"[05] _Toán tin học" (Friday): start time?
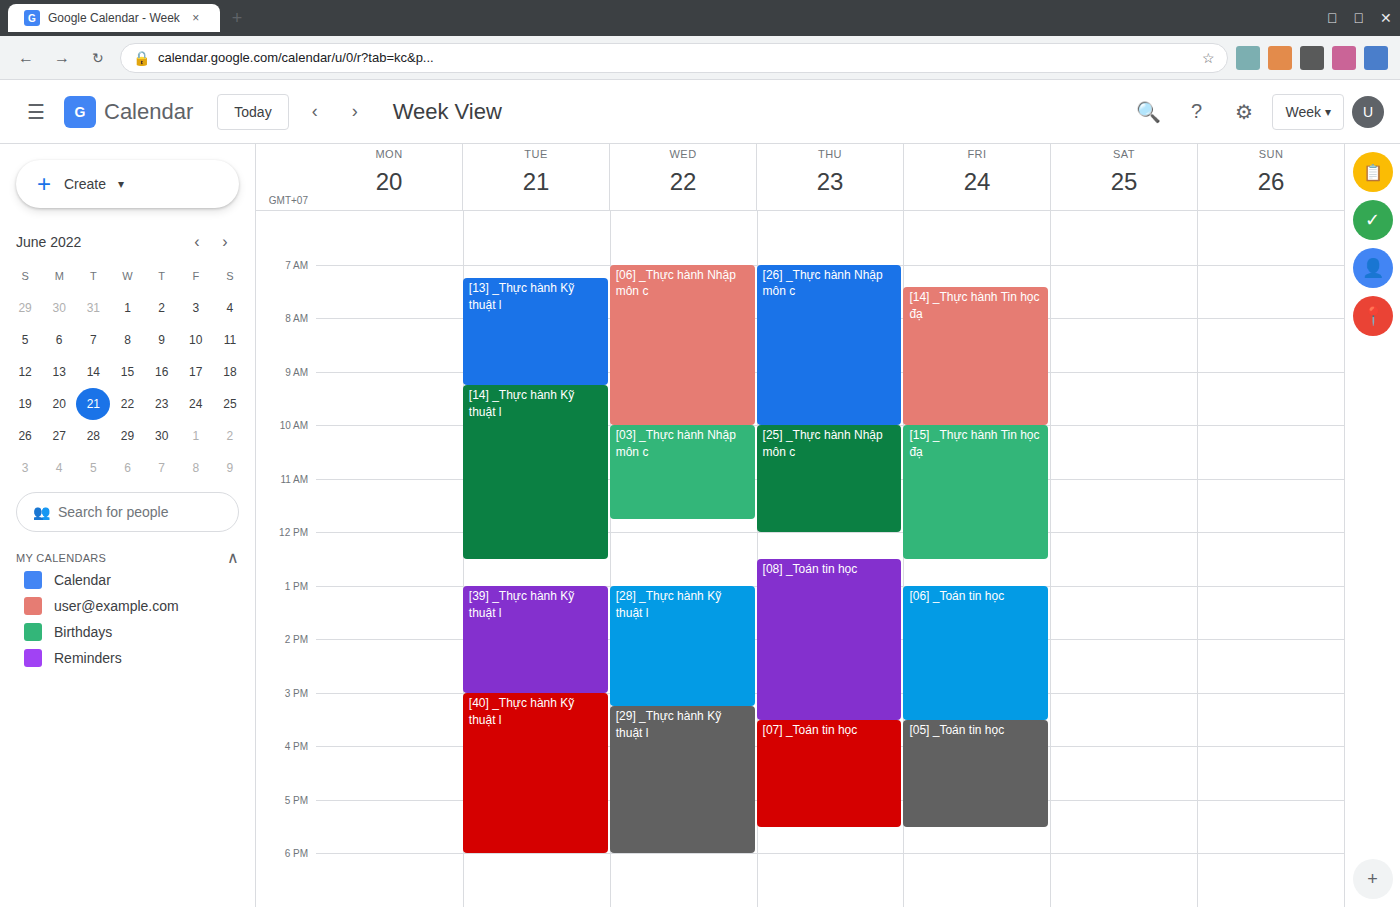
3:30 PM